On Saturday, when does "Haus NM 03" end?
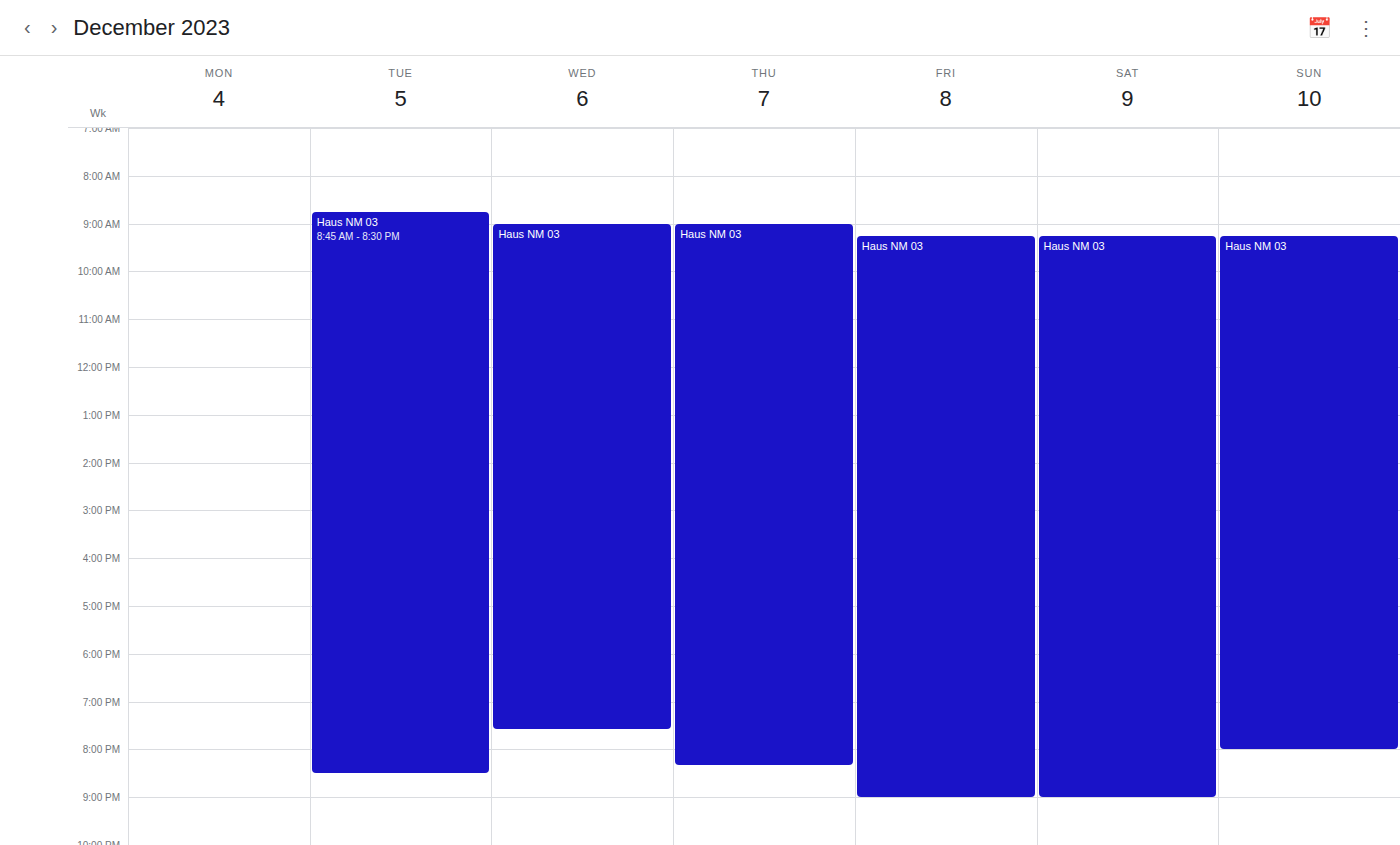
9:00 PM